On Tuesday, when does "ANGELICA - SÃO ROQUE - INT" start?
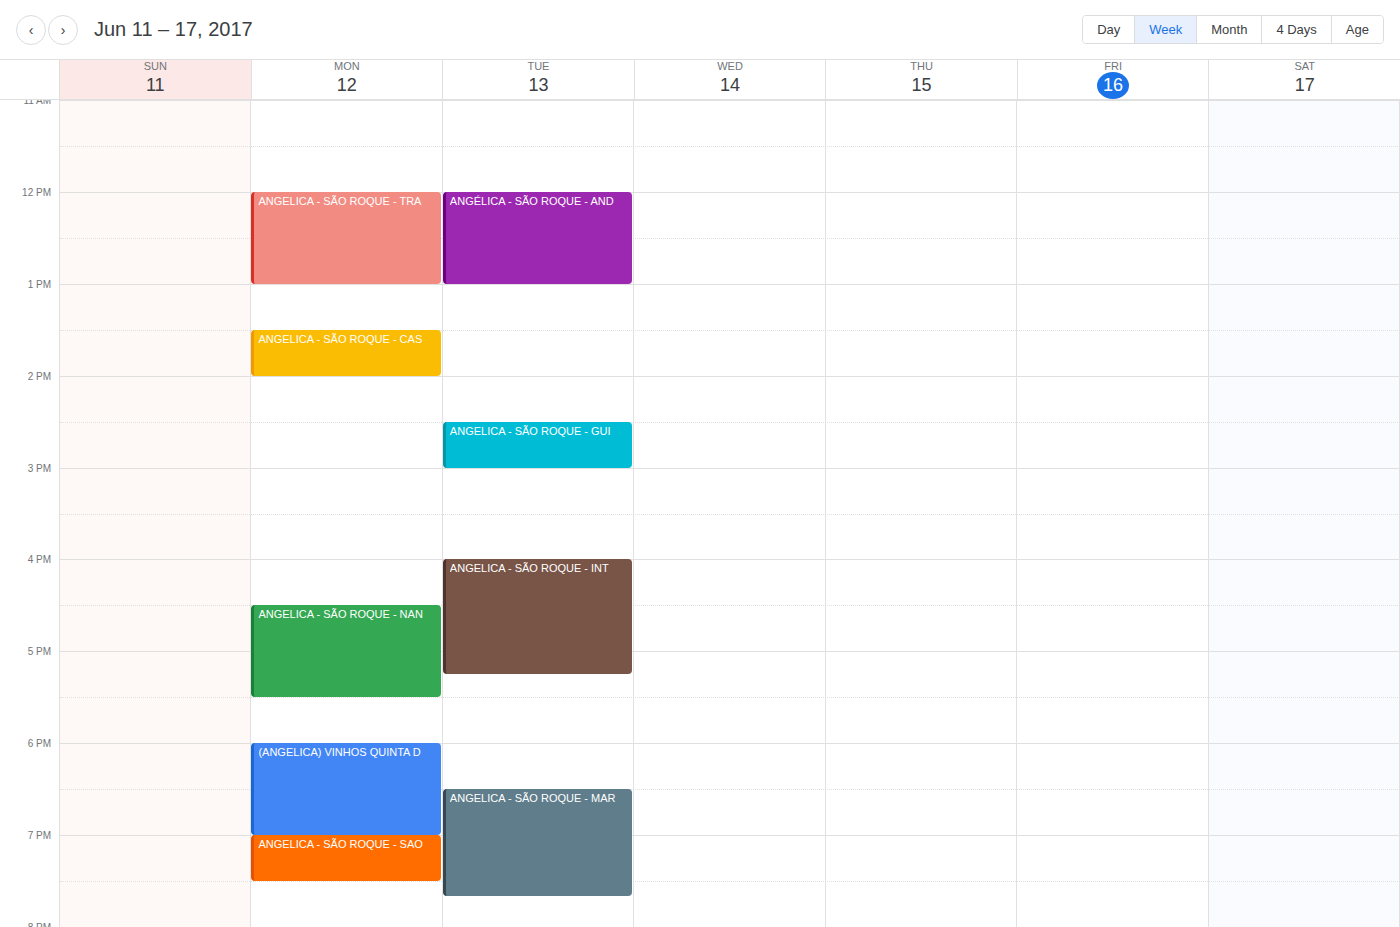
4:00 PM